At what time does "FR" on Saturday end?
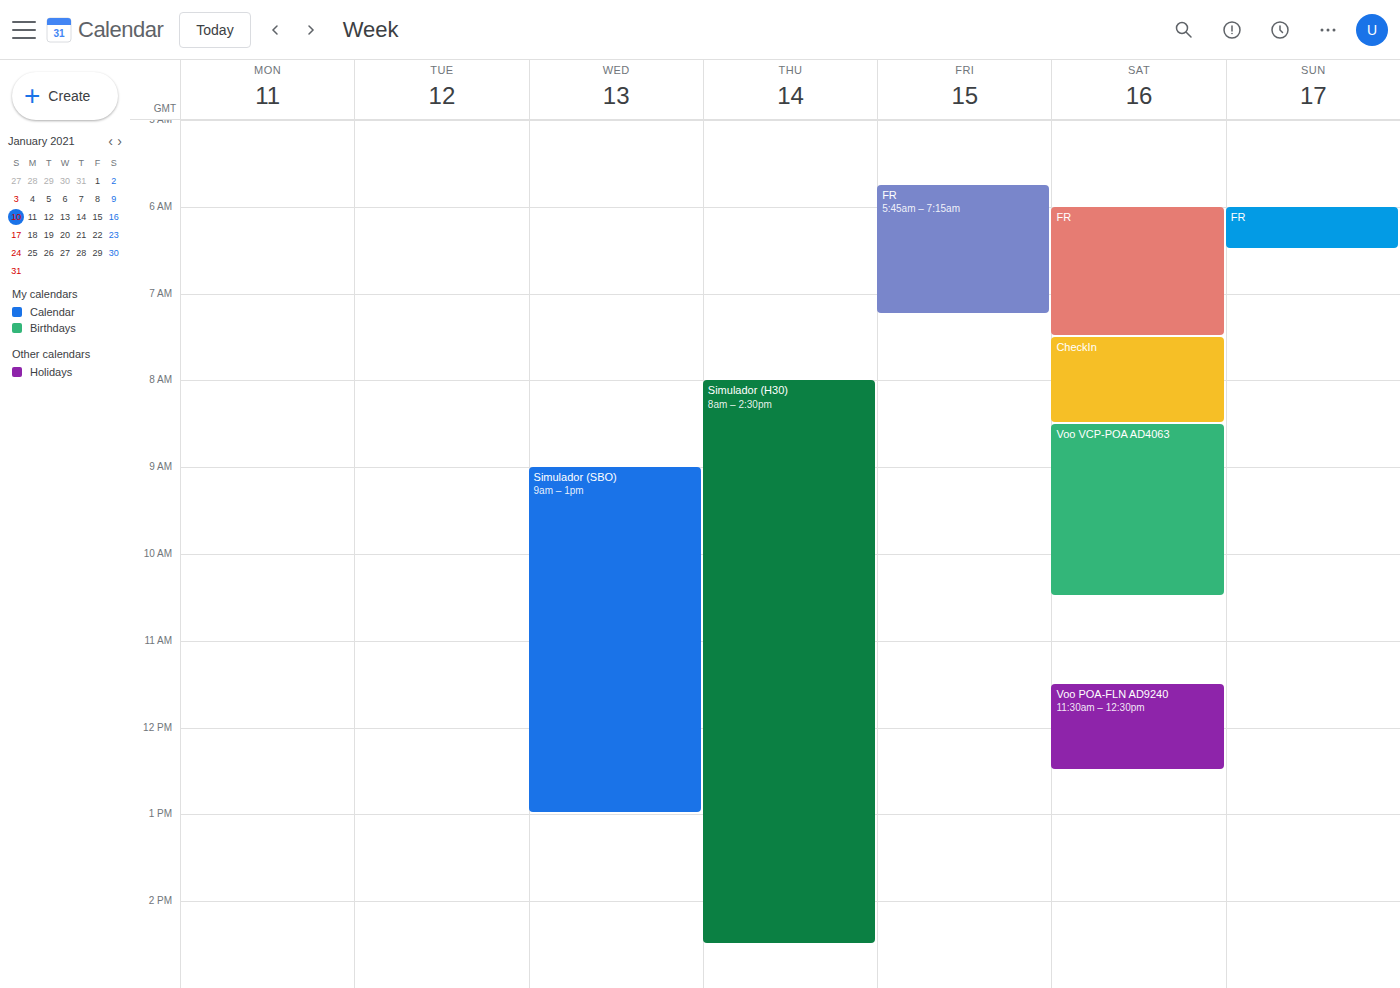
7:30 AM